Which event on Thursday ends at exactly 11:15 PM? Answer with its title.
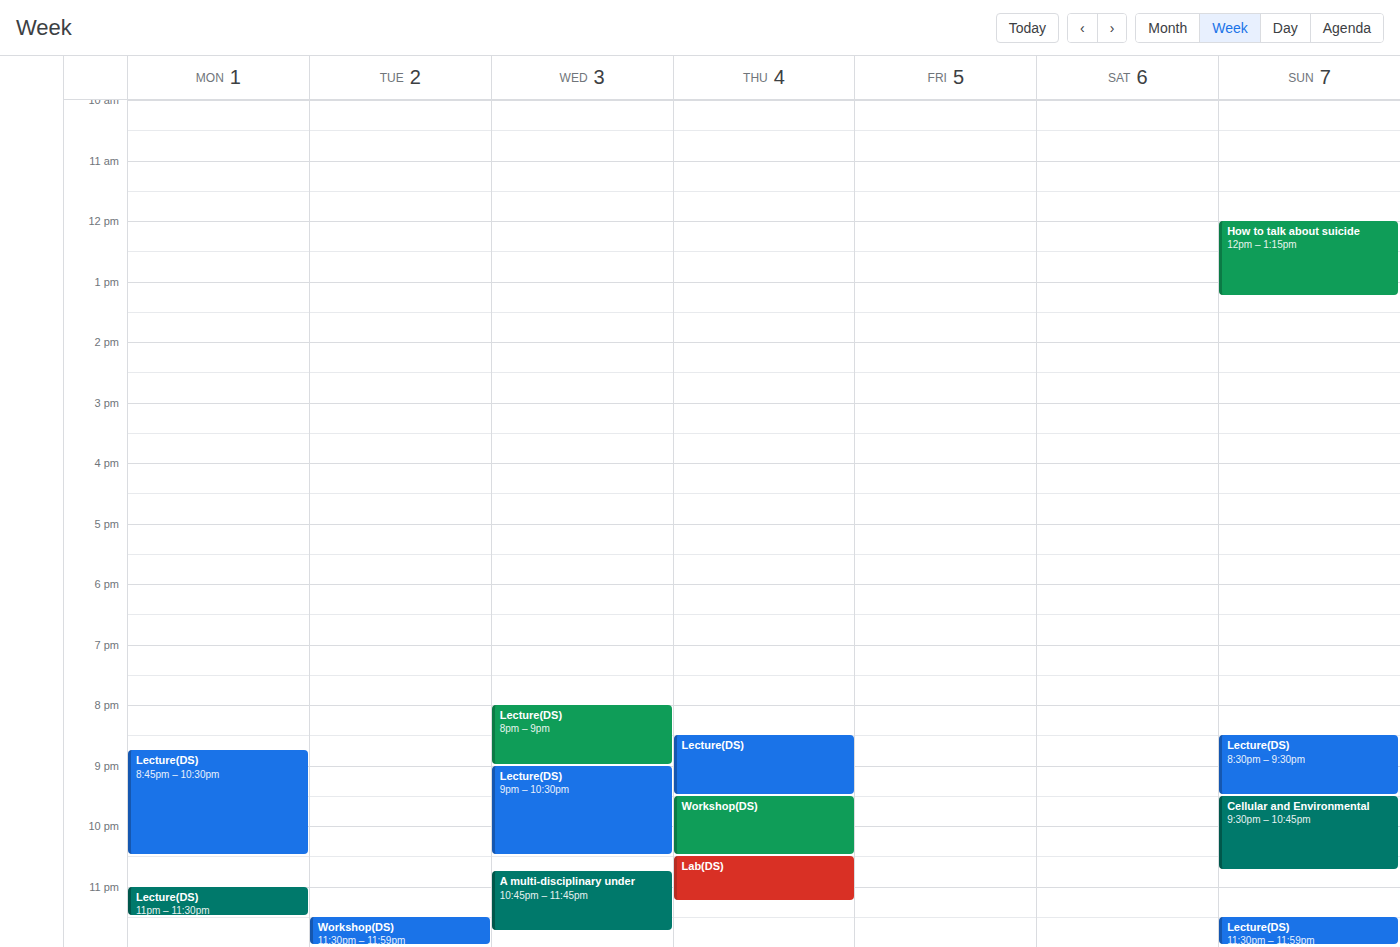
"Lab(DS)"